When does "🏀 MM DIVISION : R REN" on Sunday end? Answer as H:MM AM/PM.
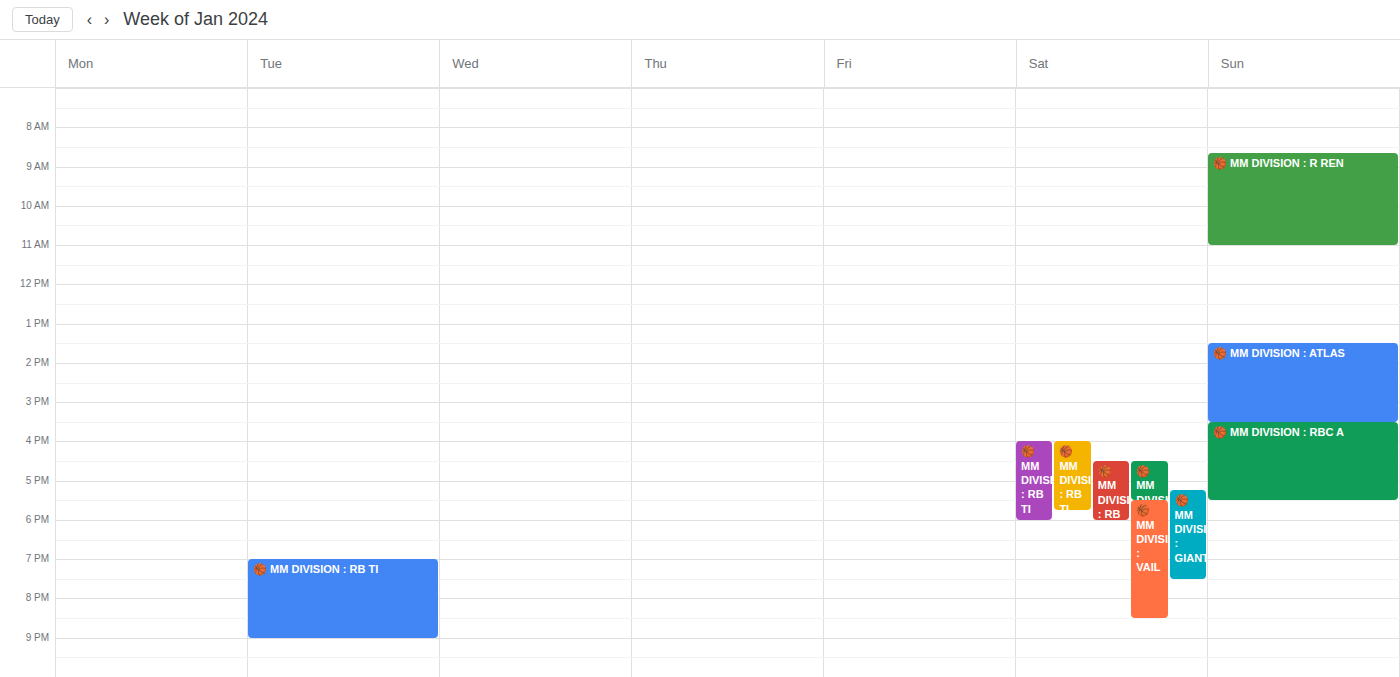
11:00 AM